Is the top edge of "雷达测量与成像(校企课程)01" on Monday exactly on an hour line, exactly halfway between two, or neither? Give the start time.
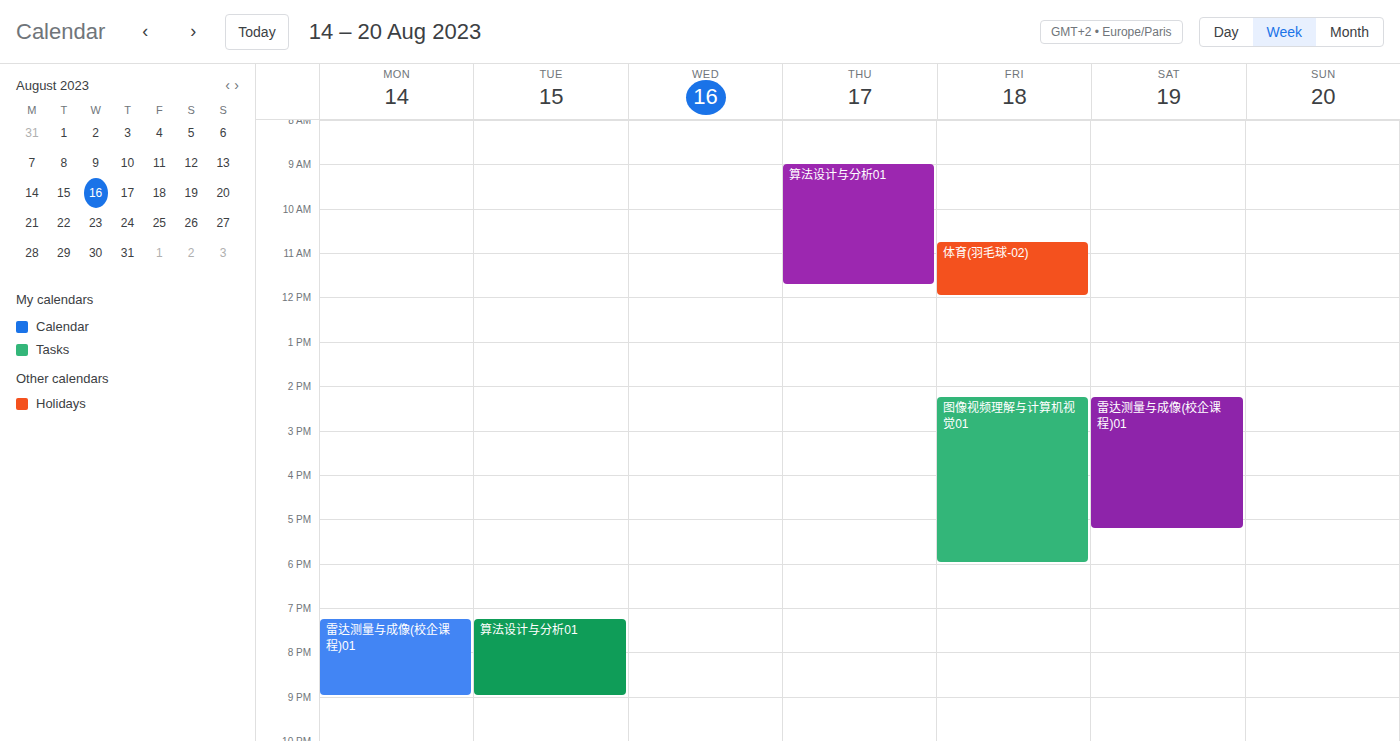
7:15 PM -- neither: a quarter of the way from the 7 PM line to the 8 PM line.